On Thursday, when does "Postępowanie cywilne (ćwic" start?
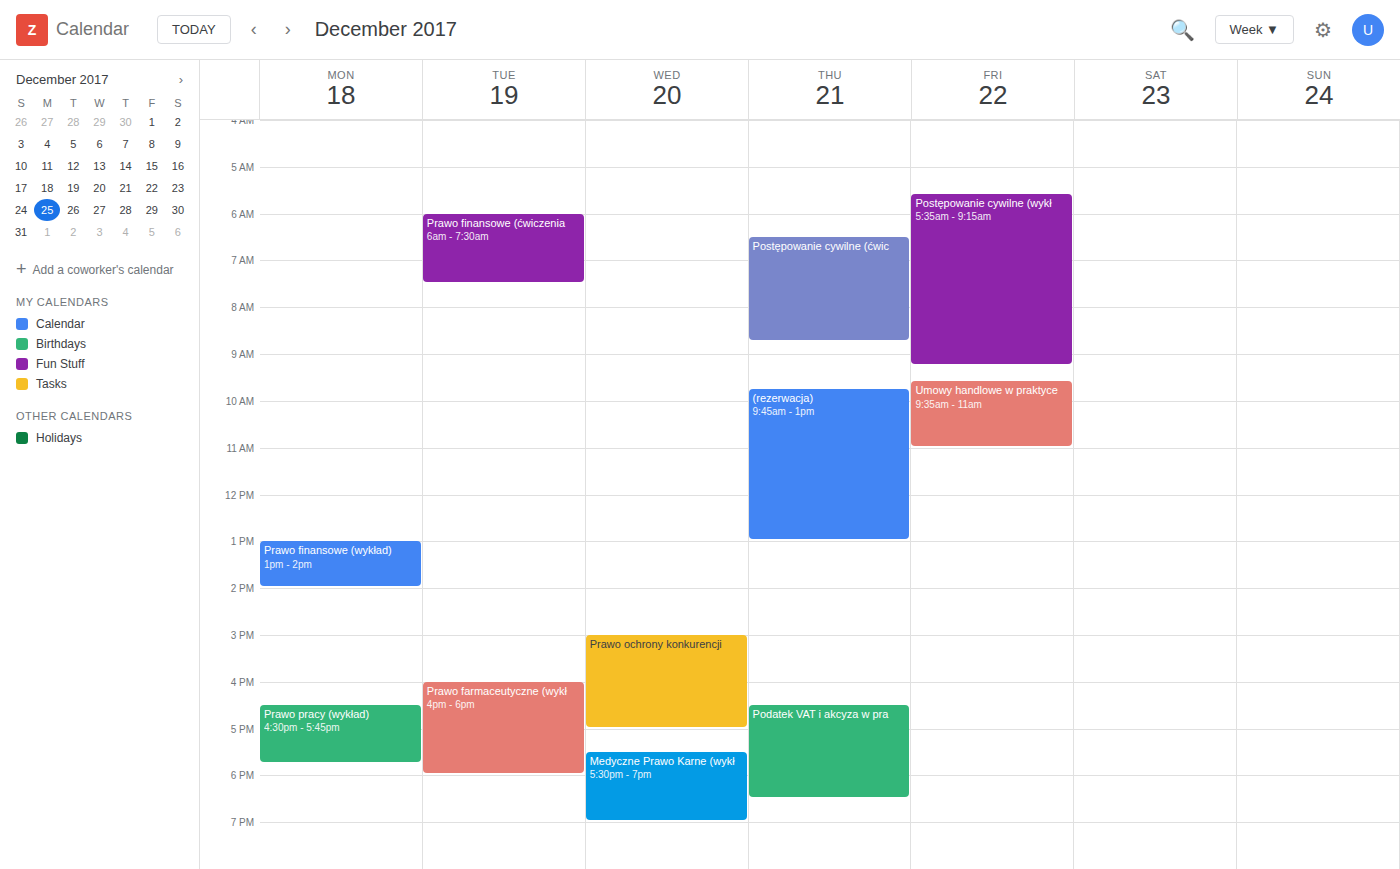
06:30